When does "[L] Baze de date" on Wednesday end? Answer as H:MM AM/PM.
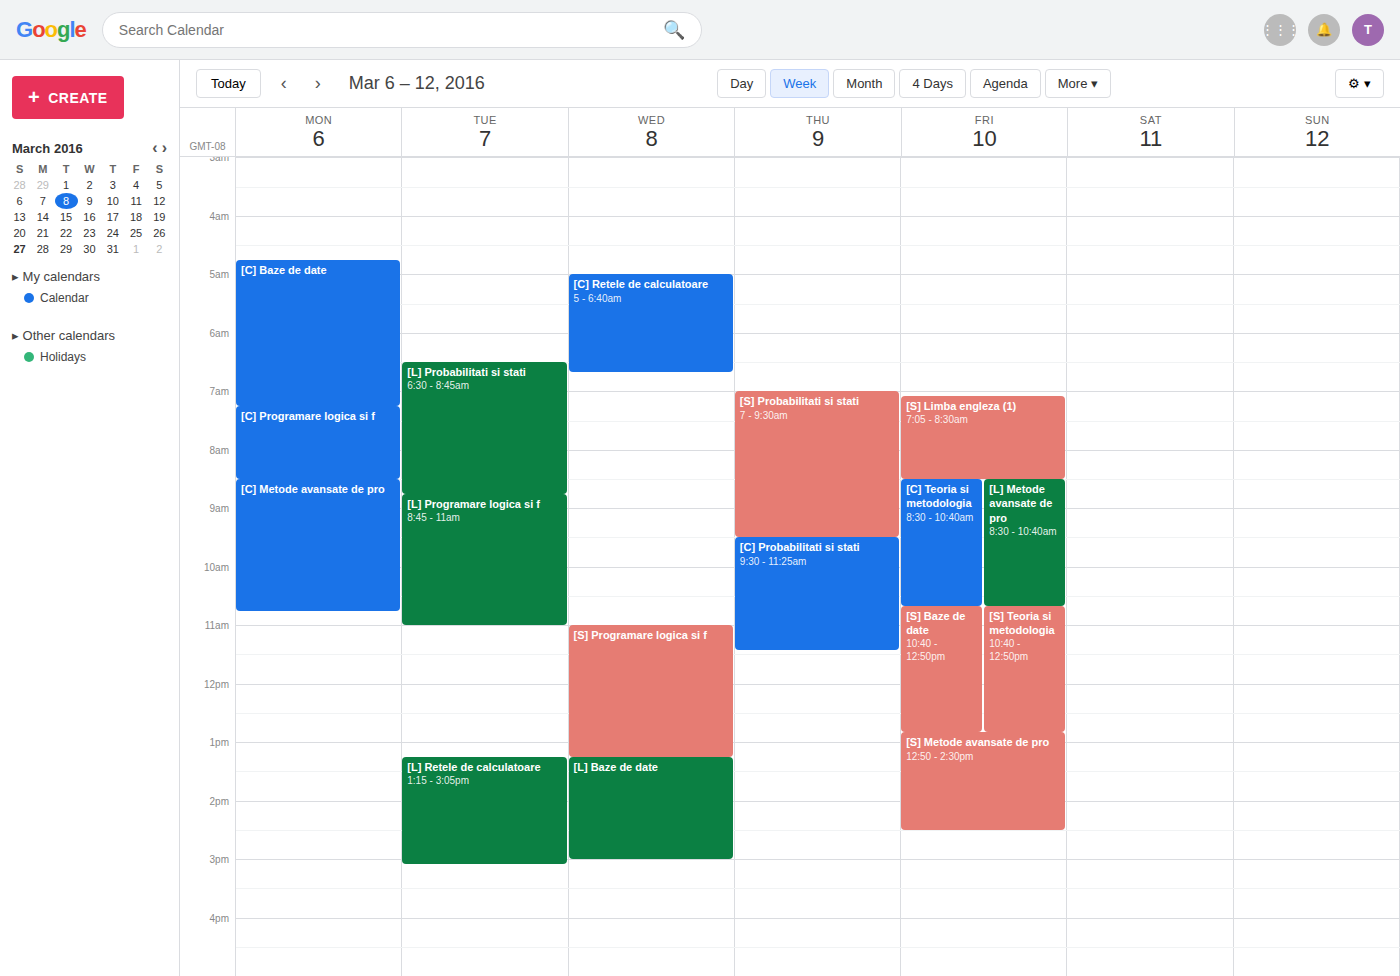
3:00 PM